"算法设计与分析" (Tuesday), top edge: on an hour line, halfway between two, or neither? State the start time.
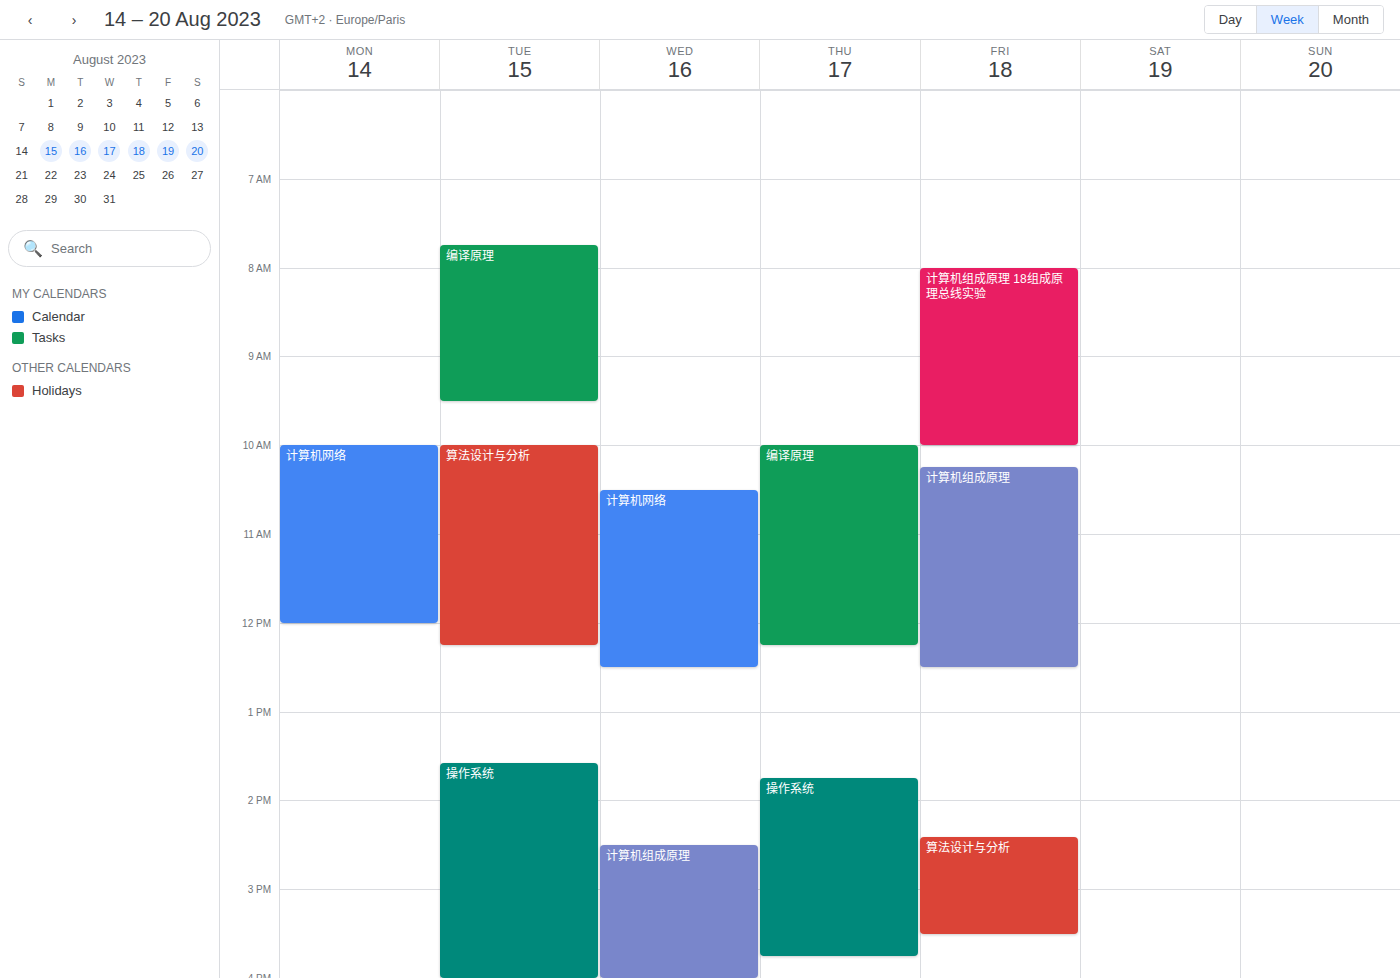
10:00 AM -- exactly on the 10 AM line.